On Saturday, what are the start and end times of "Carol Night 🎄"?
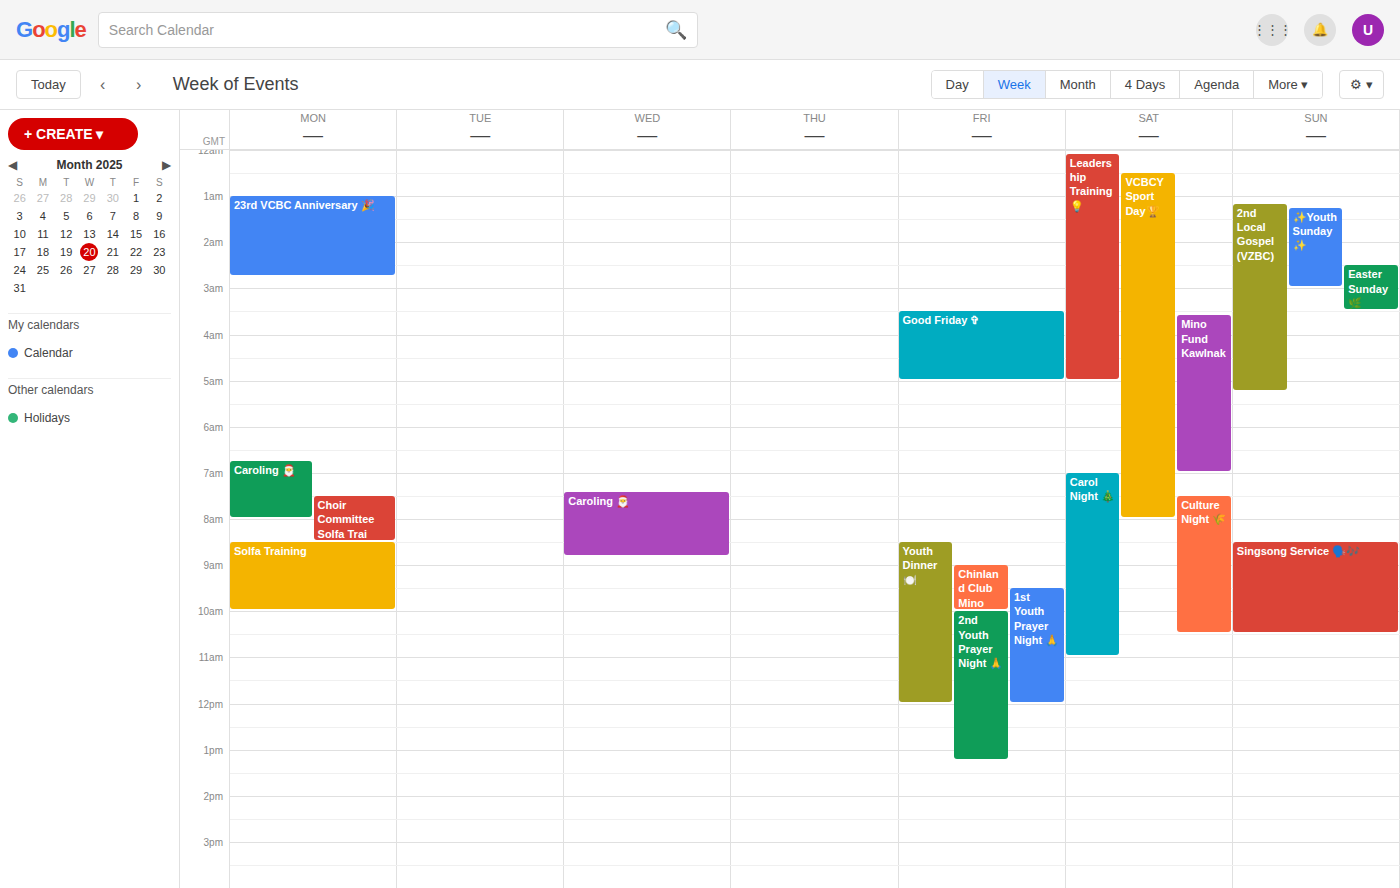
7:00 AM to 11:00 AM